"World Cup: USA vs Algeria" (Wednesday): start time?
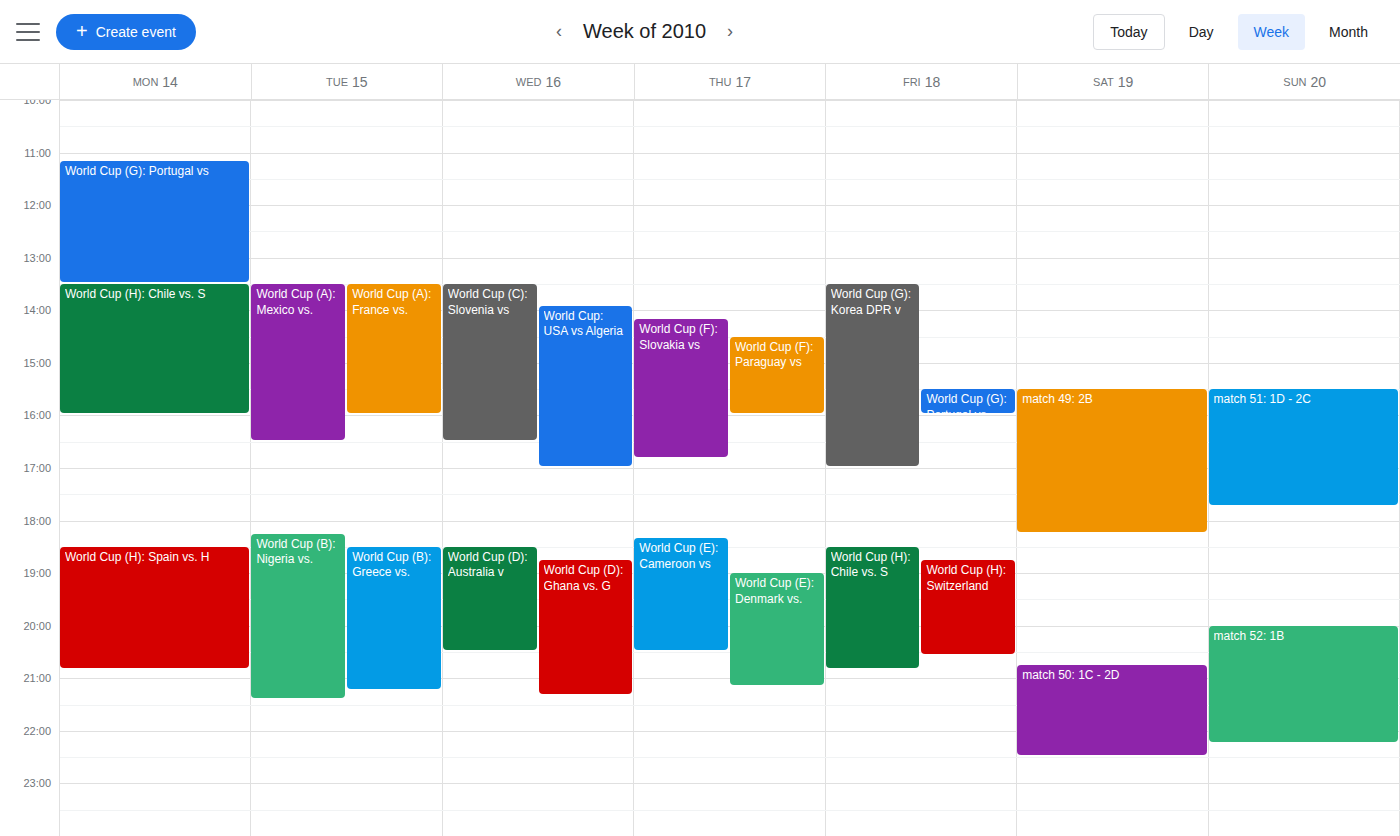
1:55 PM